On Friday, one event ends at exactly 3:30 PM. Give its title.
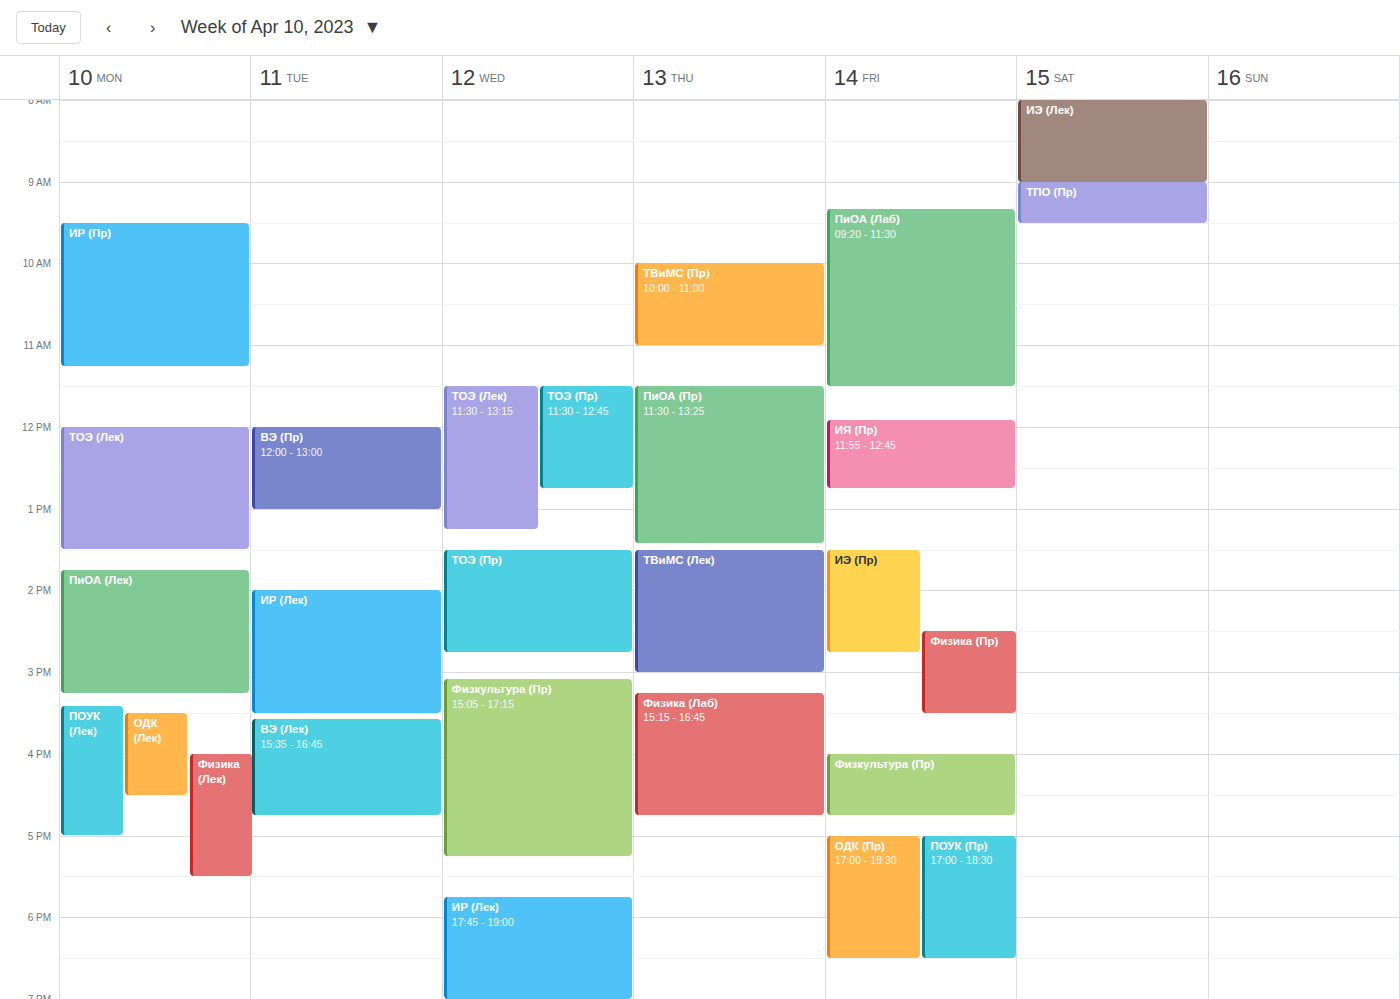
"Физика (Пр)"